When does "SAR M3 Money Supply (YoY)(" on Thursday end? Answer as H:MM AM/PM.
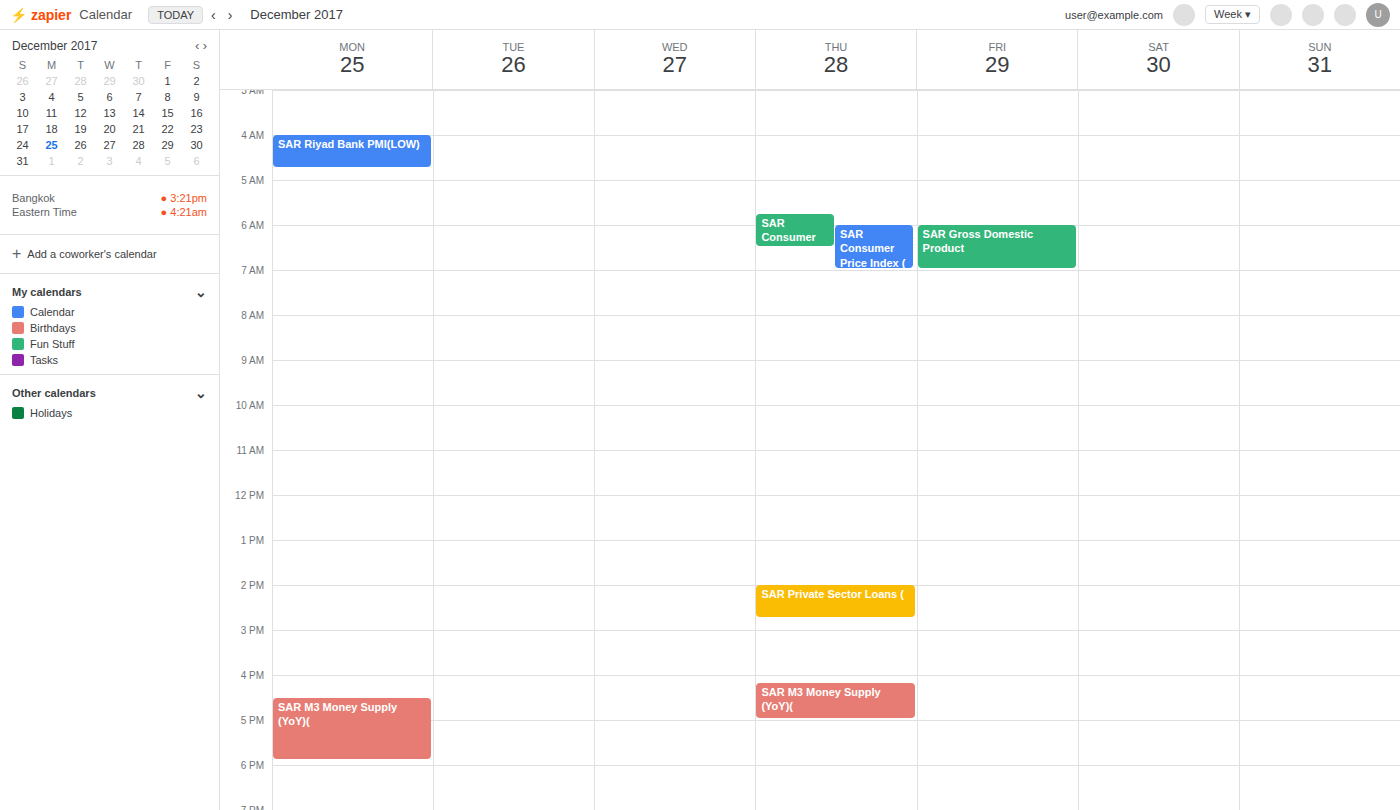
5:00 PM